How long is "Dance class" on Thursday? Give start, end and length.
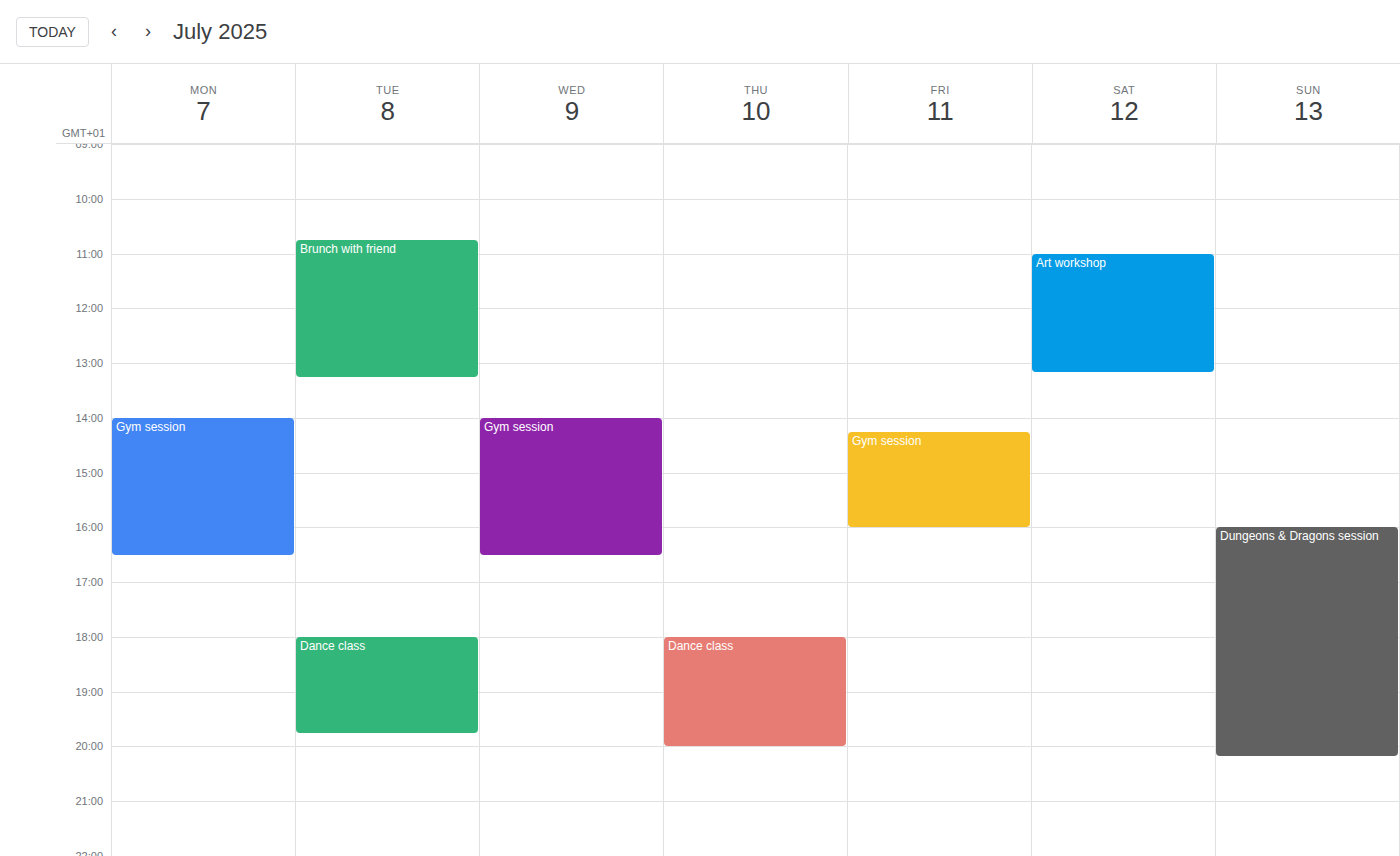
18:00 to 20:00, 2 hours